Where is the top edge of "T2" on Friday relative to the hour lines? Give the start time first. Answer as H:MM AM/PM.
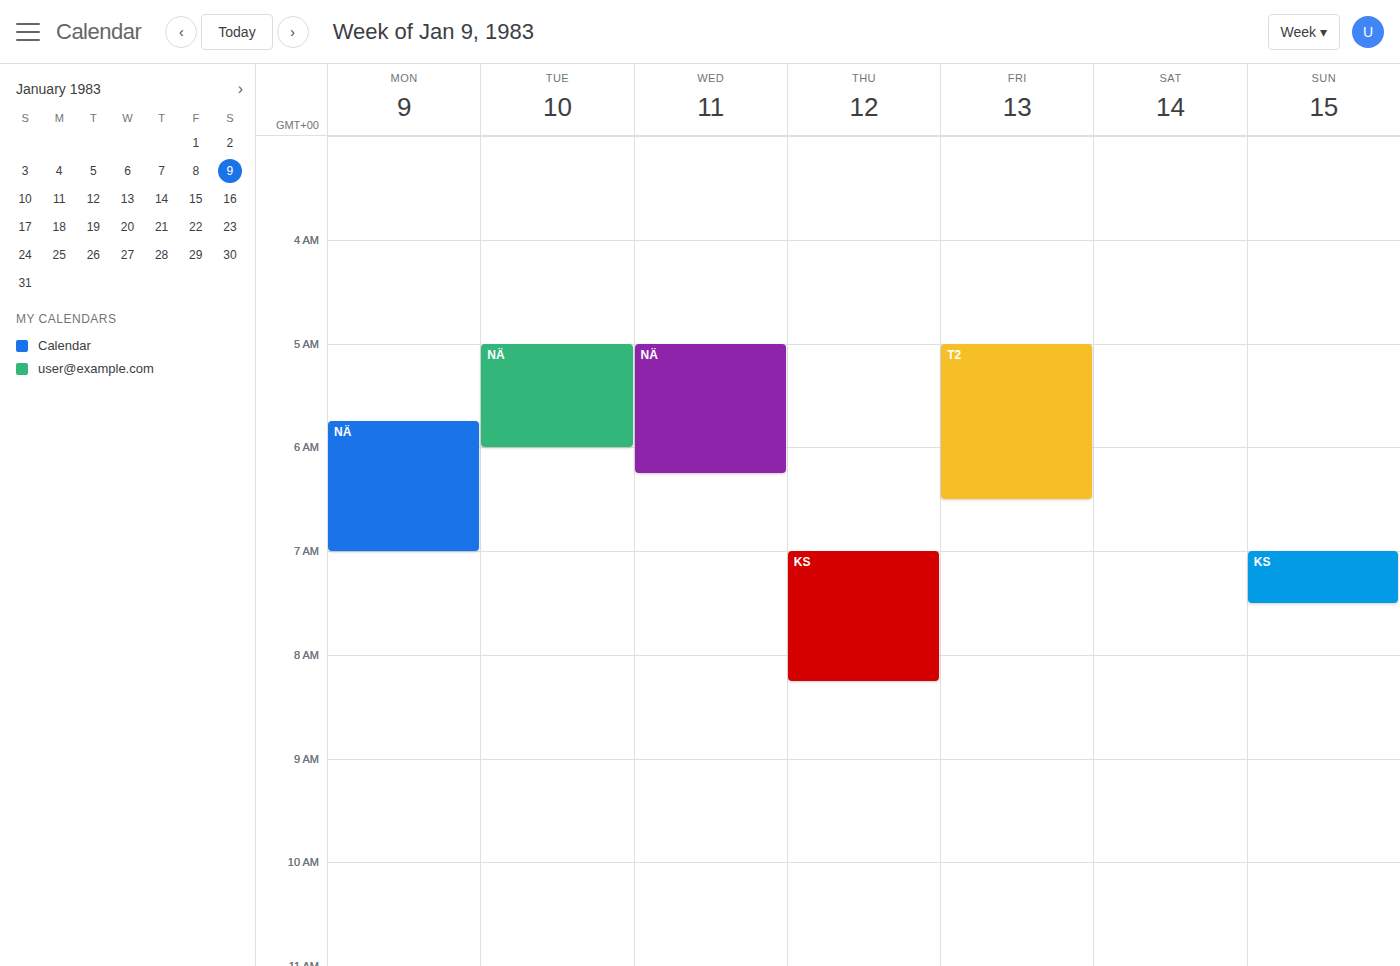
5:00 AM -- exactly on the 5 AM line.